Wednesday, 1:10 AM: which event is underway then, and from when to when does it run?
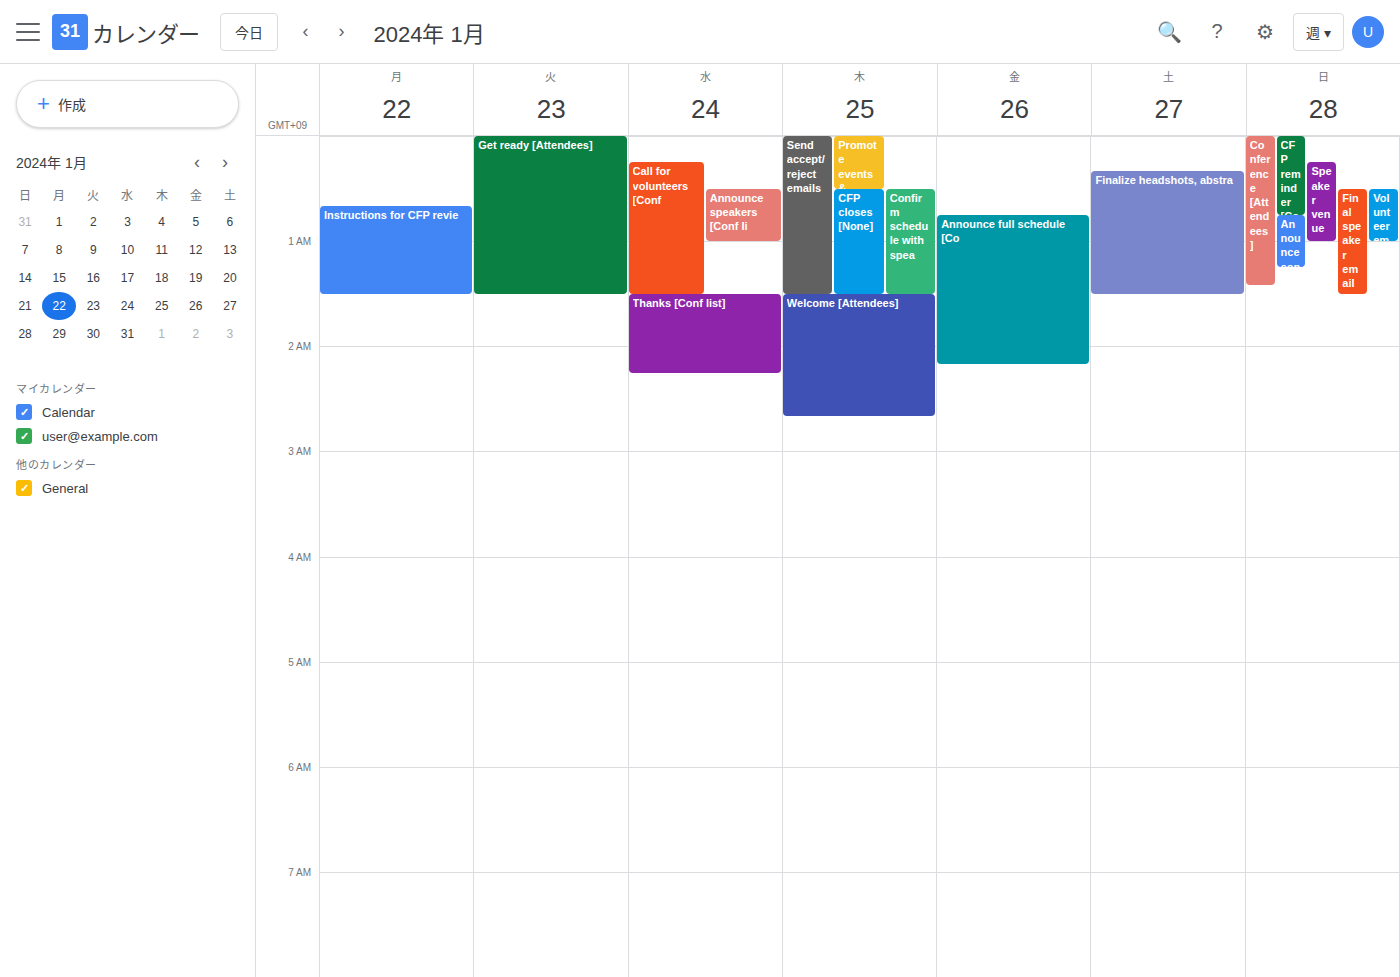
"Call for volunteers [Conf", 12:15 AM to 1:30 AM